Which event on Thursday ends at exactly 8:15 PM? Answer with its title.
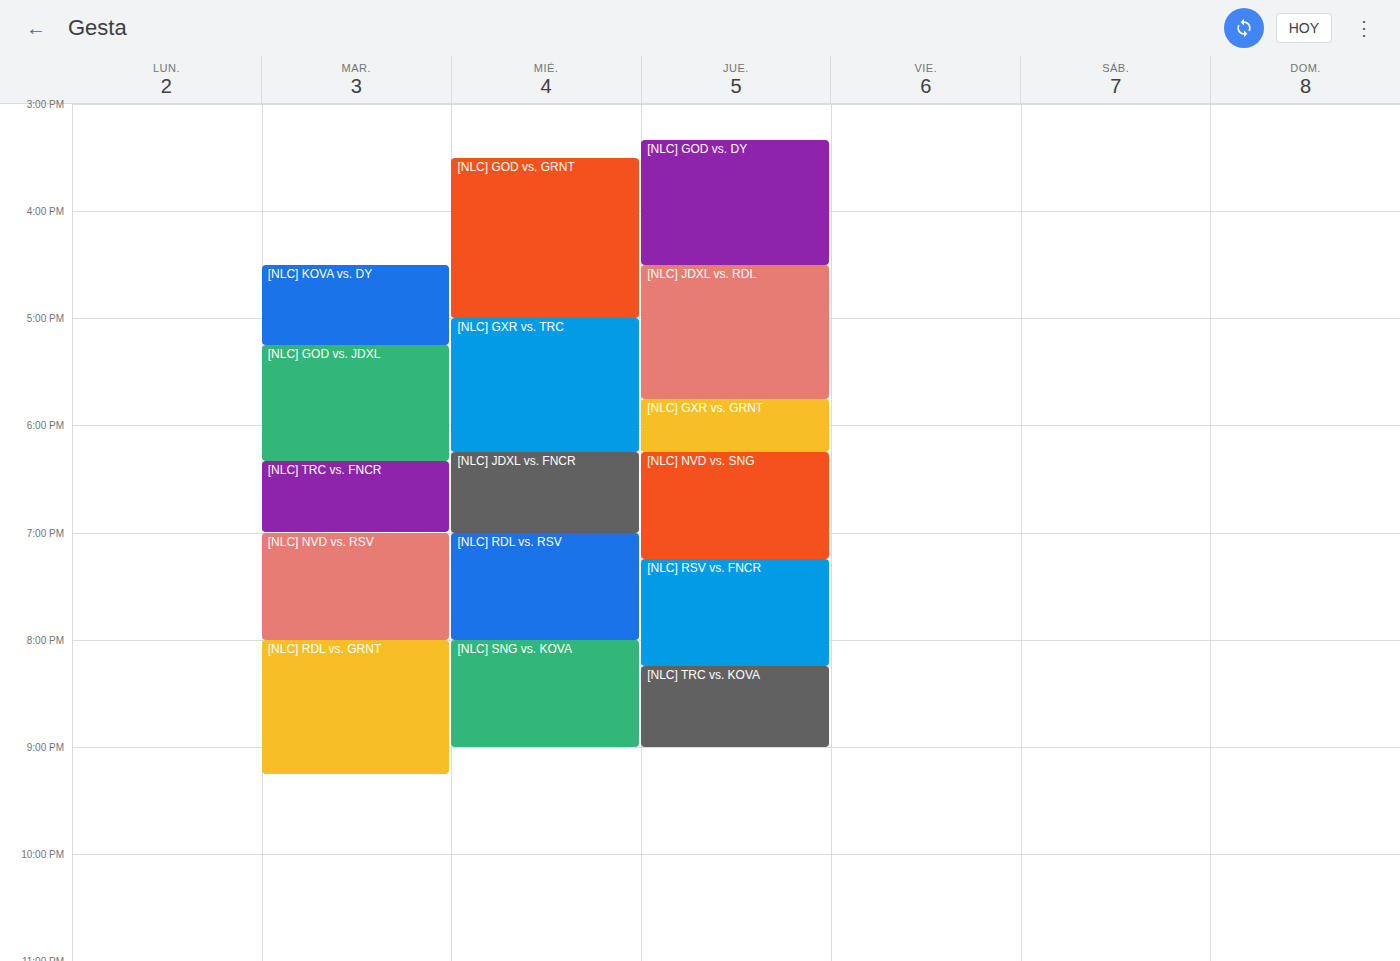
"[NLC] RSV vs. FNCR"